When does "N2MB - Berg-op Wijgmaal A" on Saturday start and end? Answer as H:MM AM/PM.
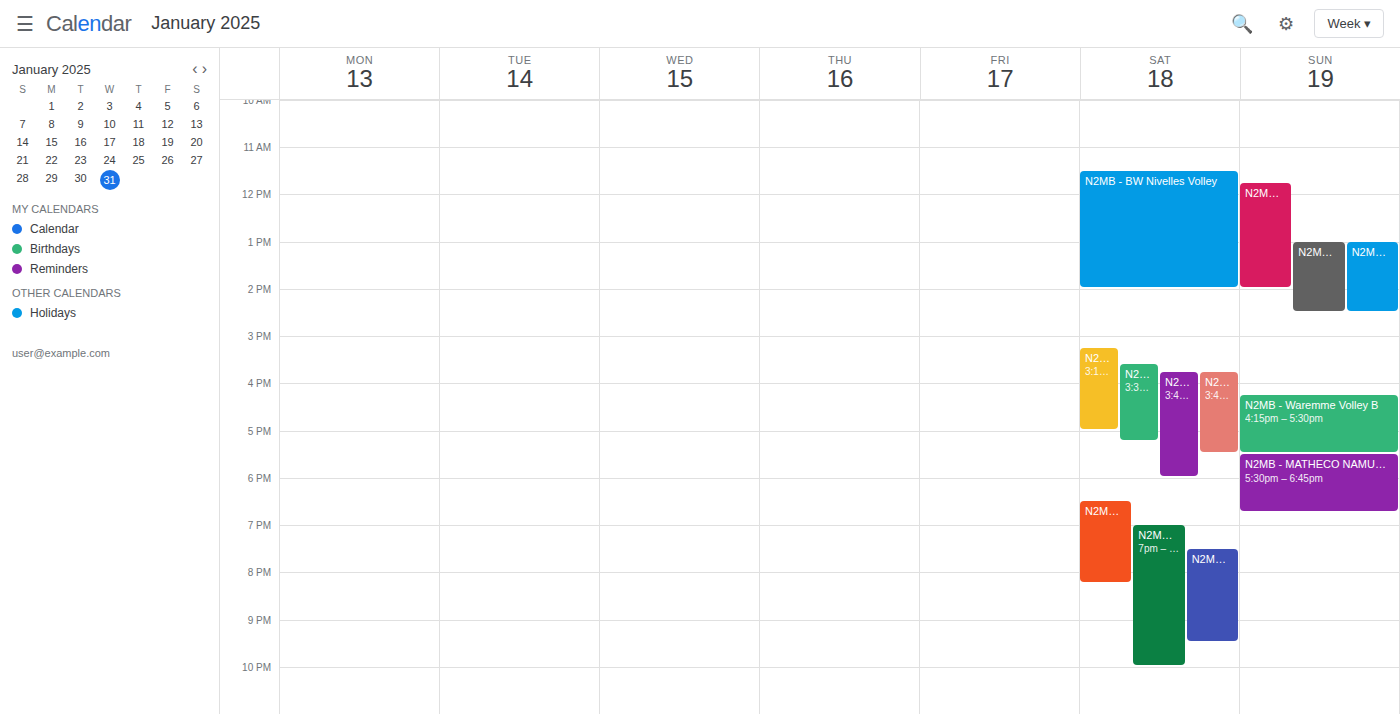
7:00 PM to 10:00 PM